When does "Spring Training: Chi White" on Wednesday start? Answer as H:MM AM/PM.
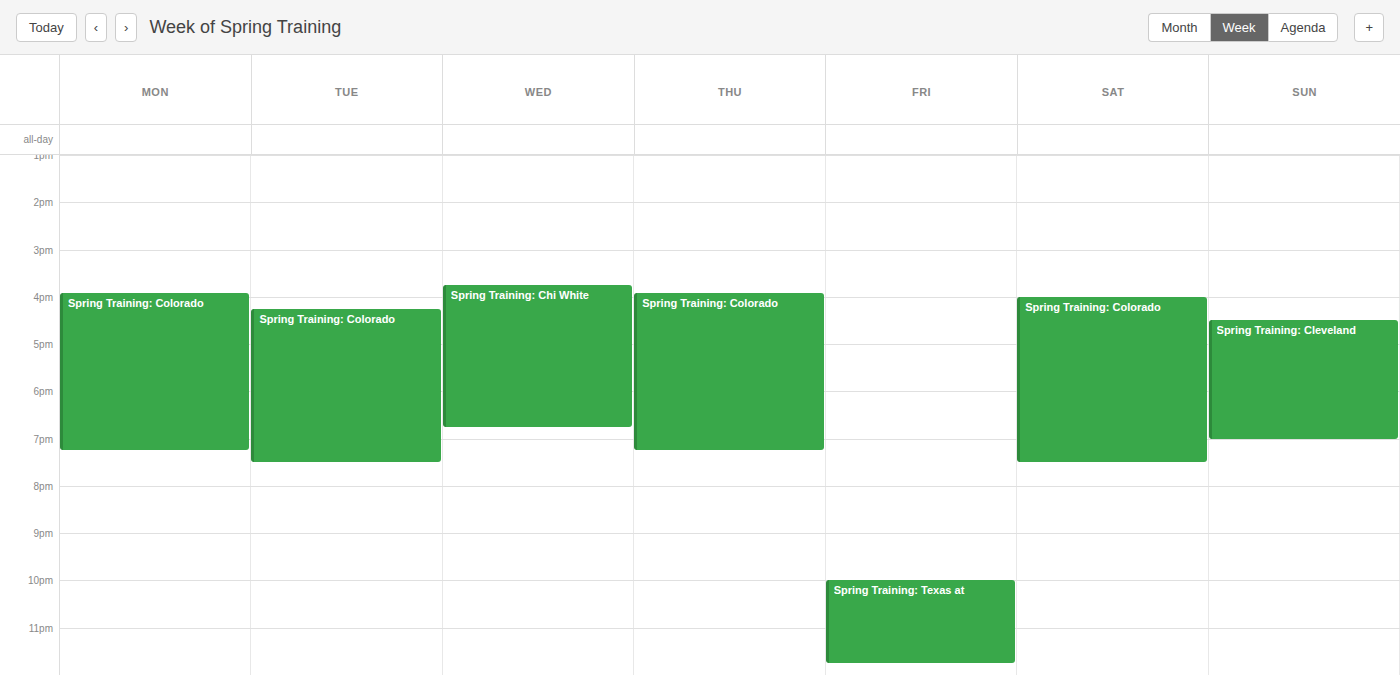
3:45 PM